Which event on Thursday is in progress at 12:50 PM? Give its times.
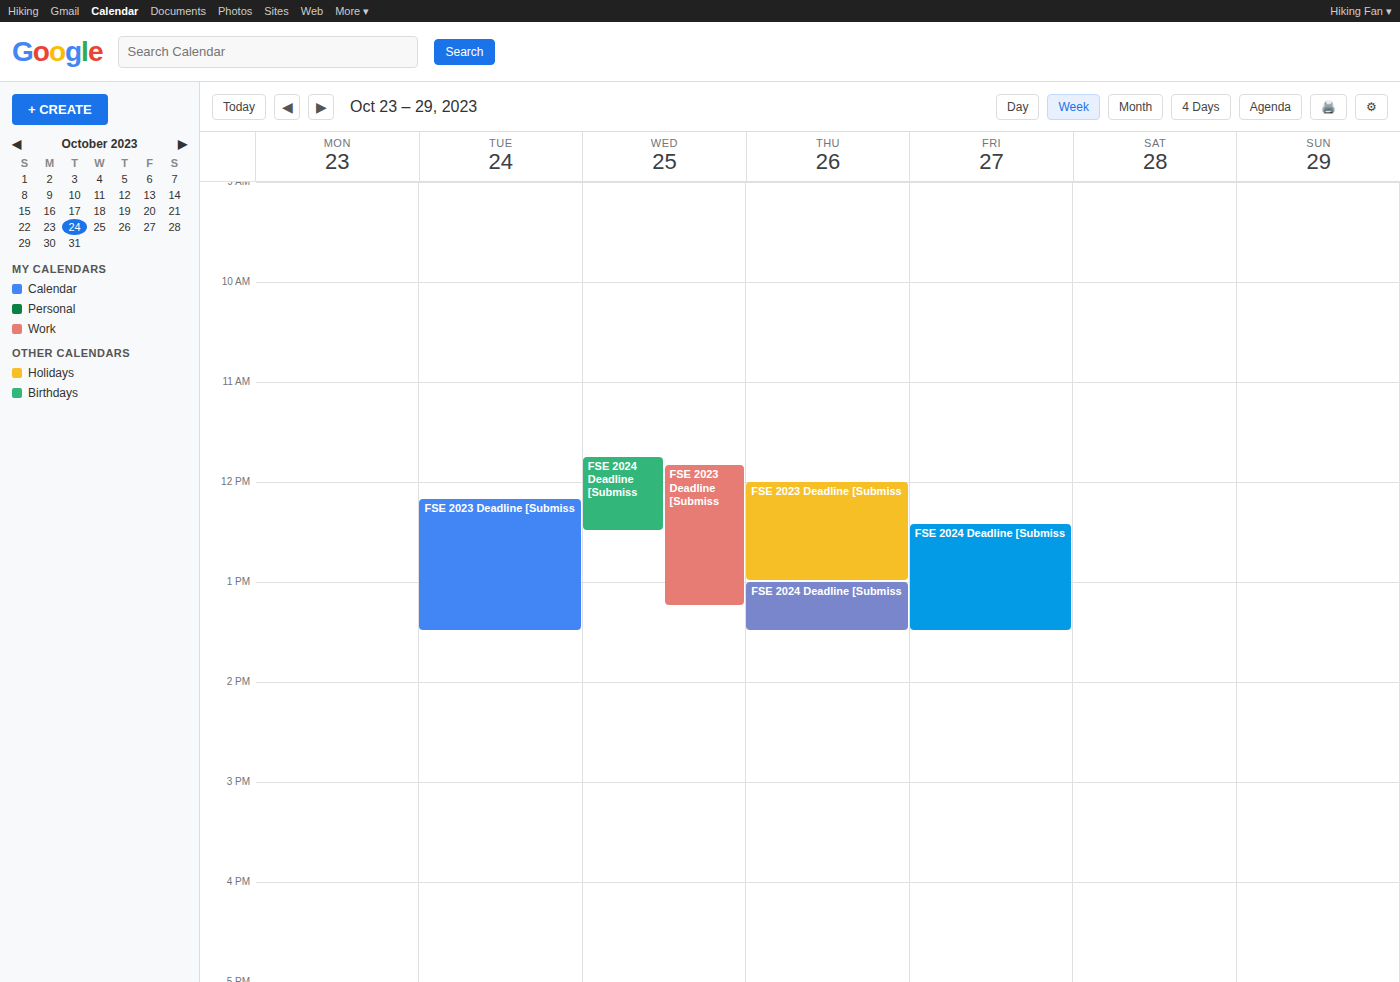
"FSE 2023 Deadline [Submiss", 12:00 PM to 1:00 PM